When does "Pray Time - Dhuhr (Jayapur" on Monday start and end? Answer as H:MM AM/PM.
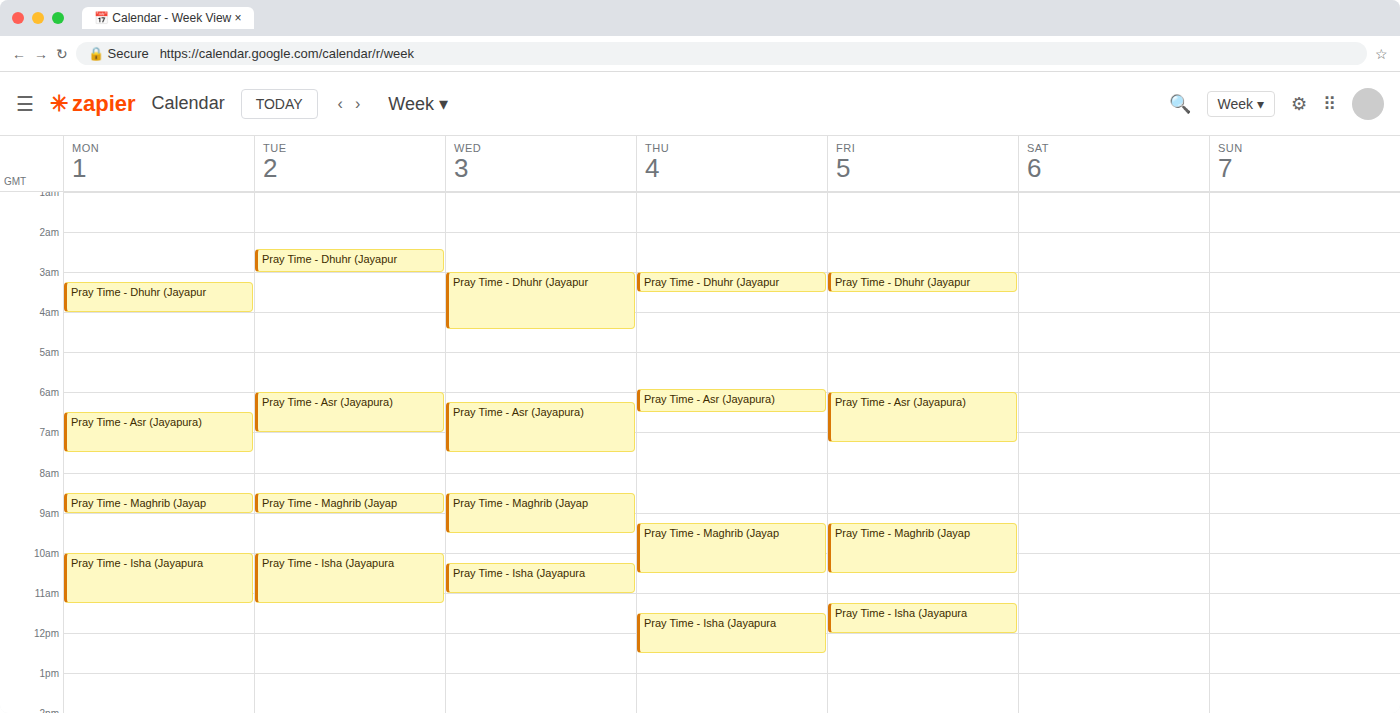
3:15 AM to 4:00 AM